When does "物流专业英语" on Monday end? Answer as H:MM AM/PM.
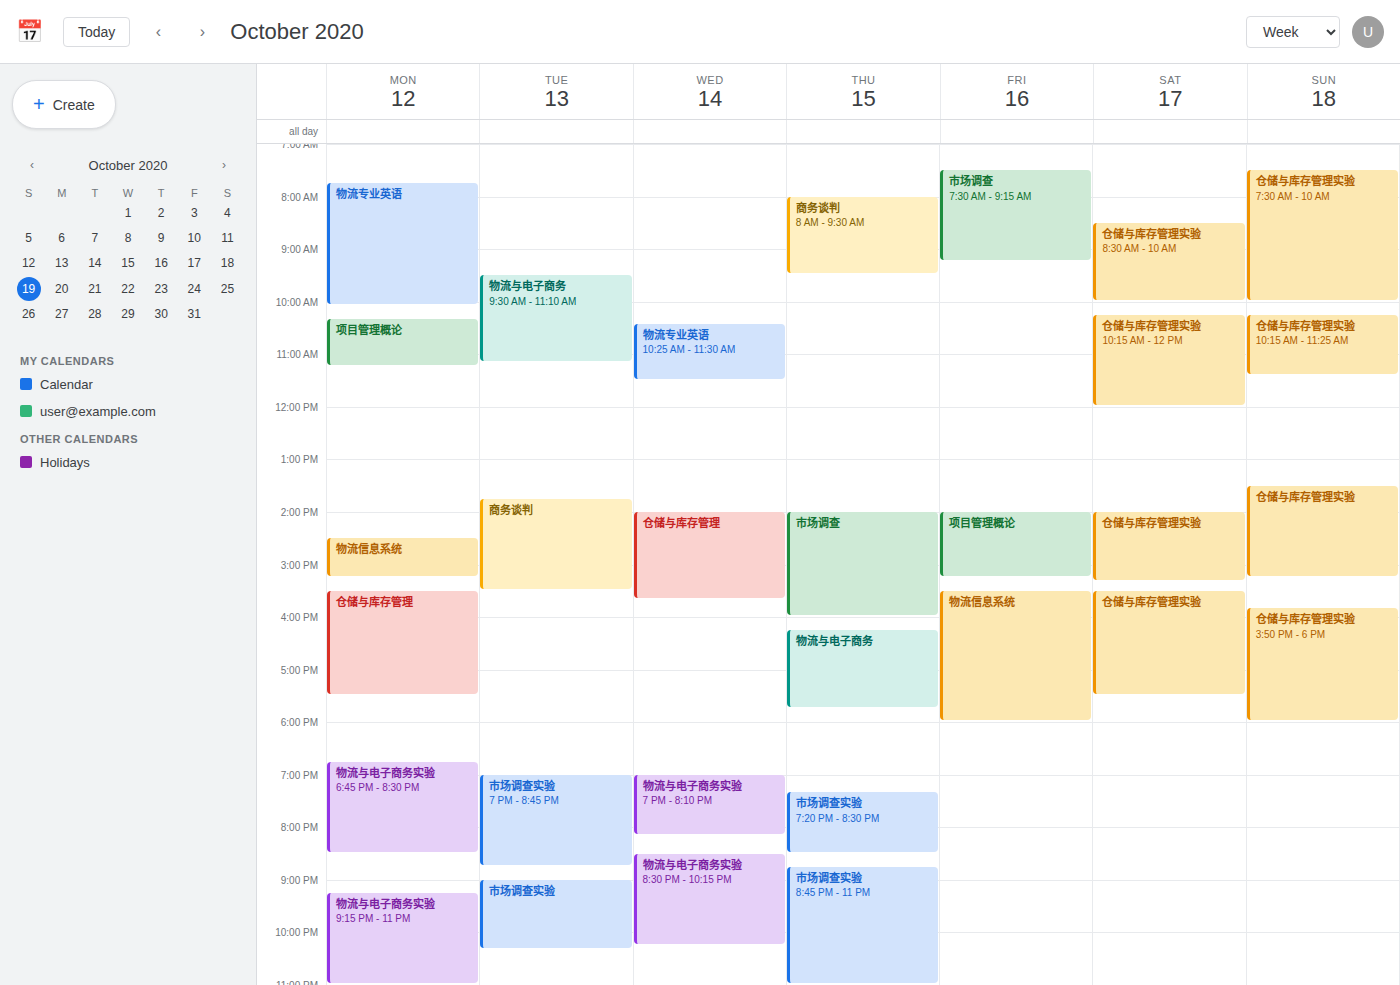
10:05 AM